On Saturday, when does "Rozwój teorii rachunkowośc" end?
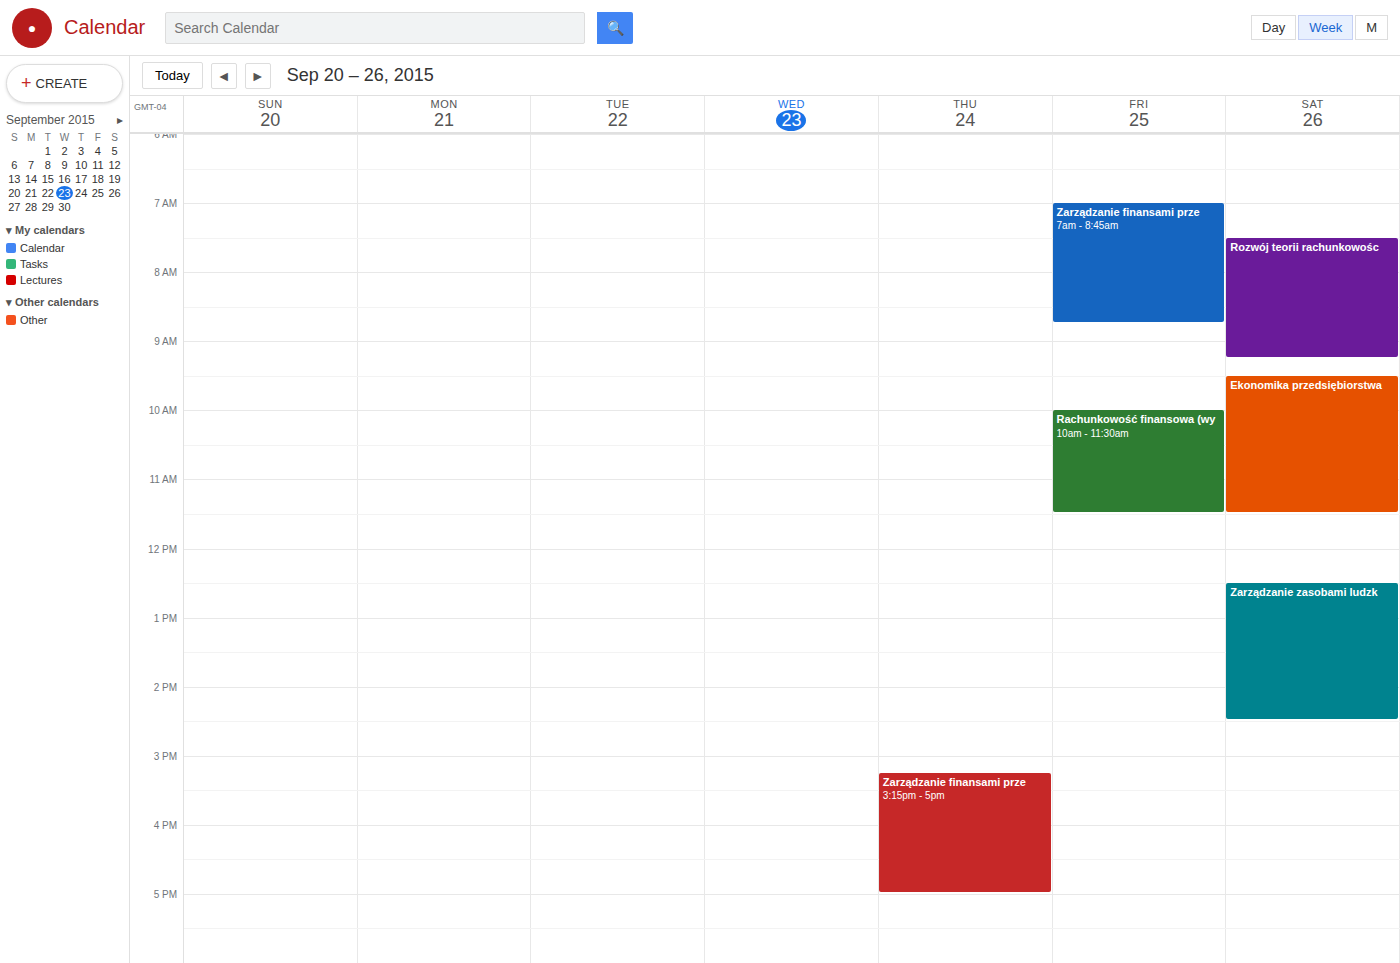
9:15 AM